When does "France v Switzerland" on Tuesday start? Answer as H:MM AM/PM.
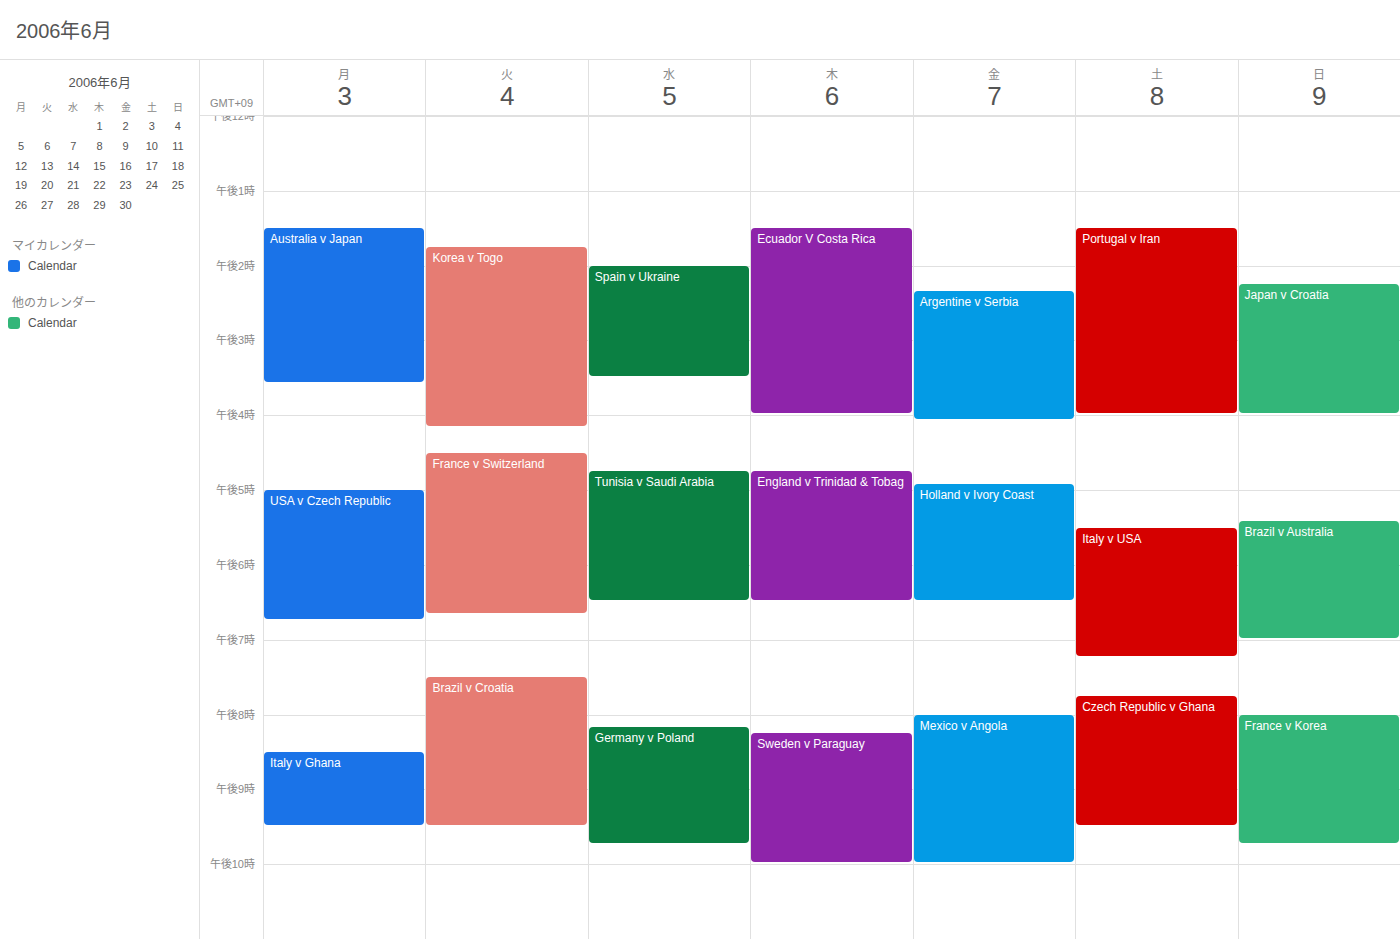
4:30 PM